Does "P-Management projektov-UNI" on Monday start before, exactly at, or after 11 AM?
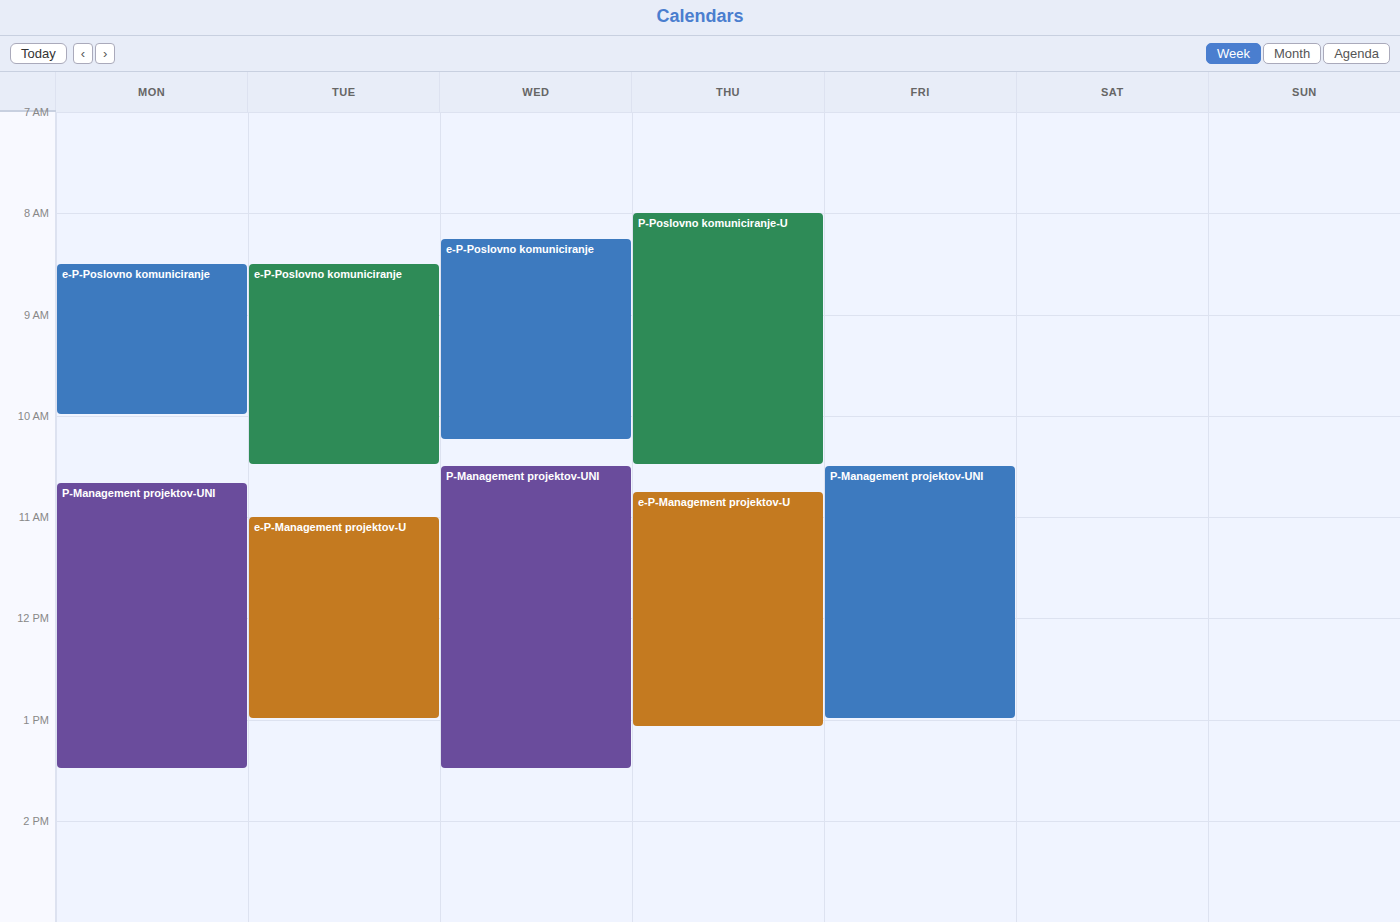
10:40 AM -- before 11 AM, 20 minutes above the 11 AM line.